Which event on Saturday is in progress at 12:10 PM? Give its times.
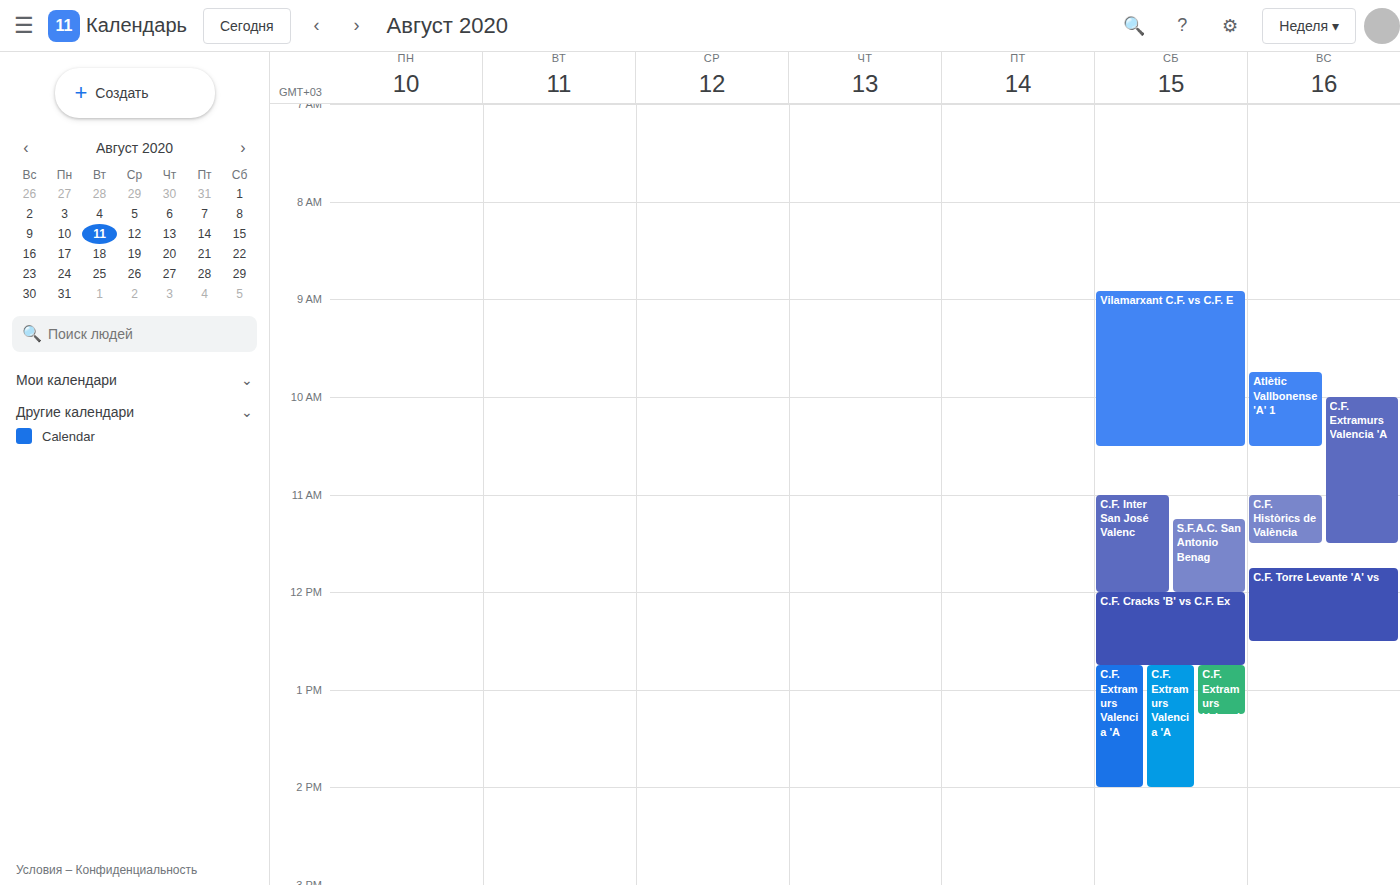
"C.F. Cracks 'B' vs C.F. Ex", 12:00 PM to 12:45 PM